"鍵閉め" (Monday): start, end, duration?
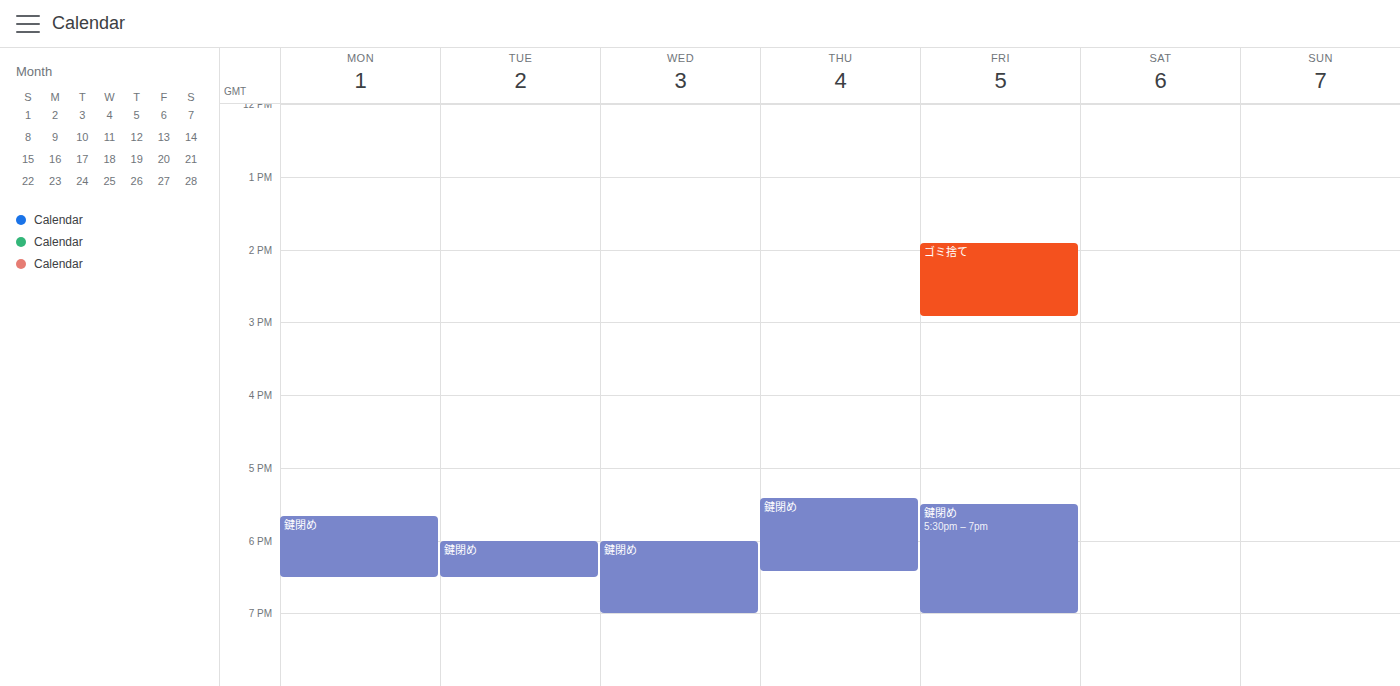
17:40 to 18:30, 50 minutes